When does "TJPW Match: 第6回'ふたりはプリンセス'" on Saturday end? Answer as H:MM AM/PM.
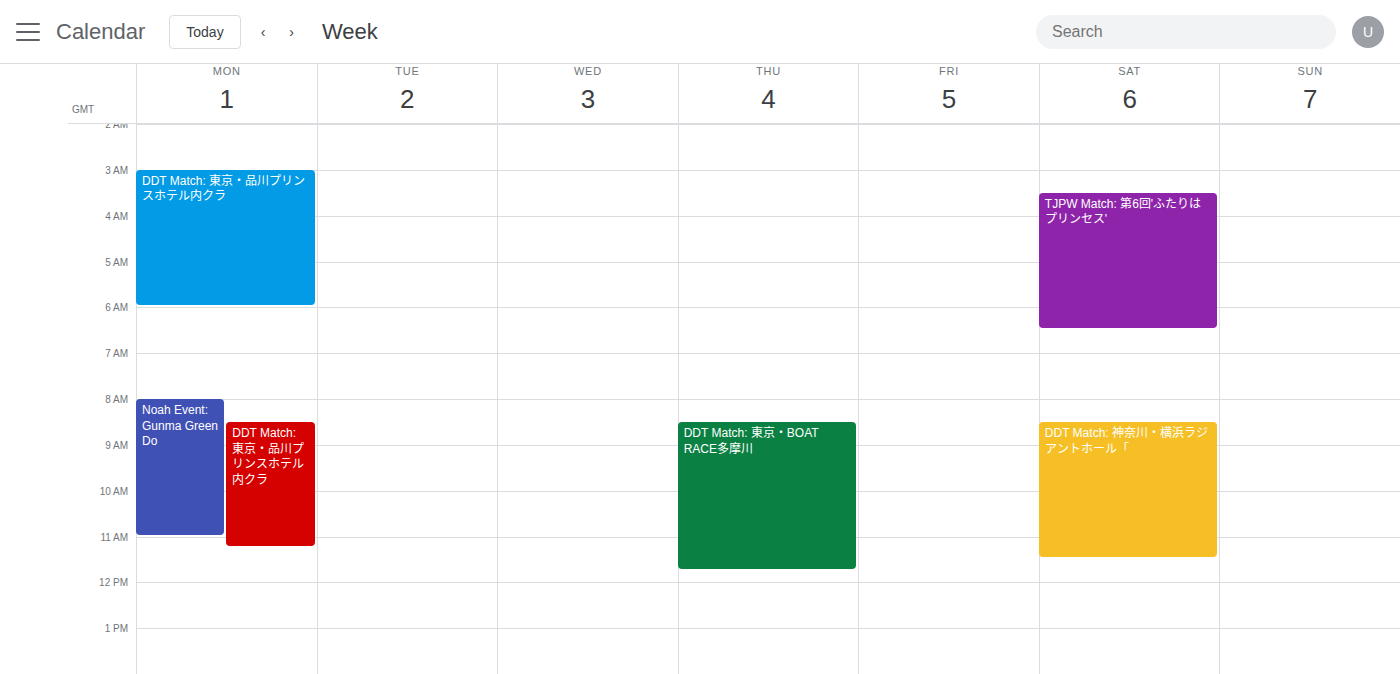
6:30 AM